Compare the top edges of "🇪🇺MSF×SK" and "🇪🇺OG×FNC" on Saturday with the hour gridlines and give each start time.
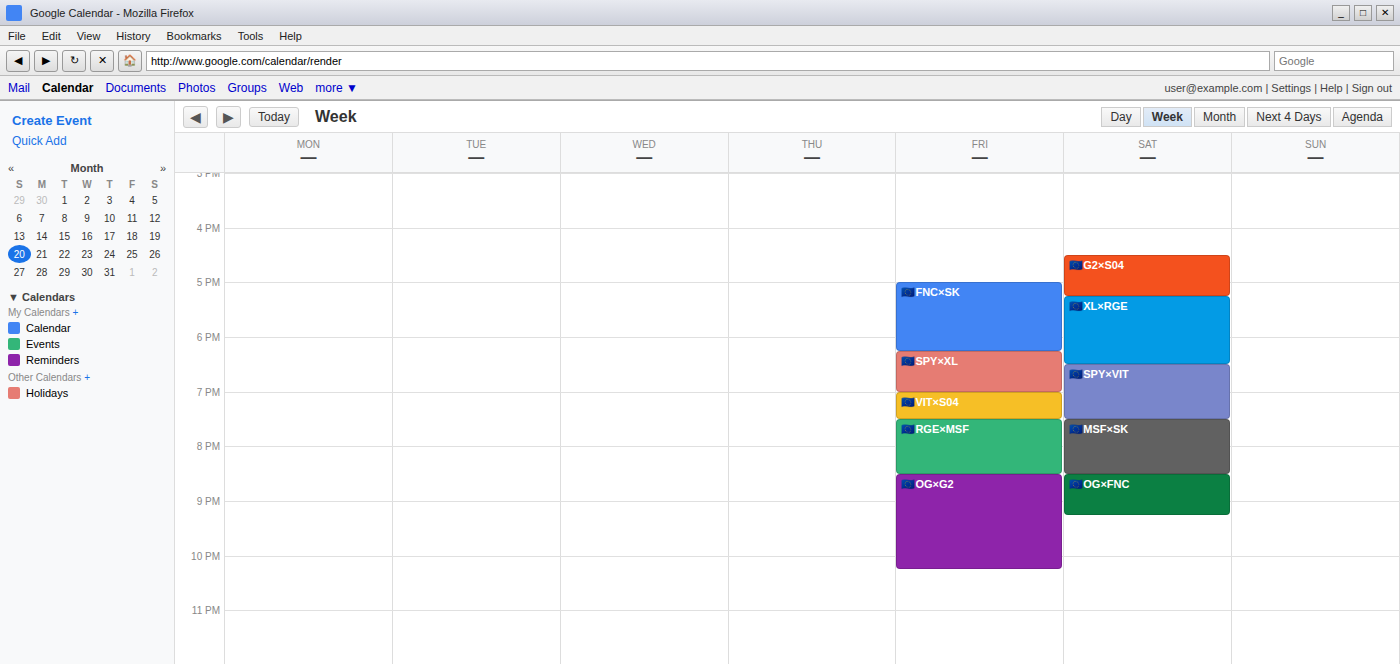
"🇪🇺MSF×SK": 7:30 PM, halfway between the 7 PM and 8 PM lines. "🇪🇺OG×FNC": 8:30 PM, halfway between the 8 PM and 9 PM lines.